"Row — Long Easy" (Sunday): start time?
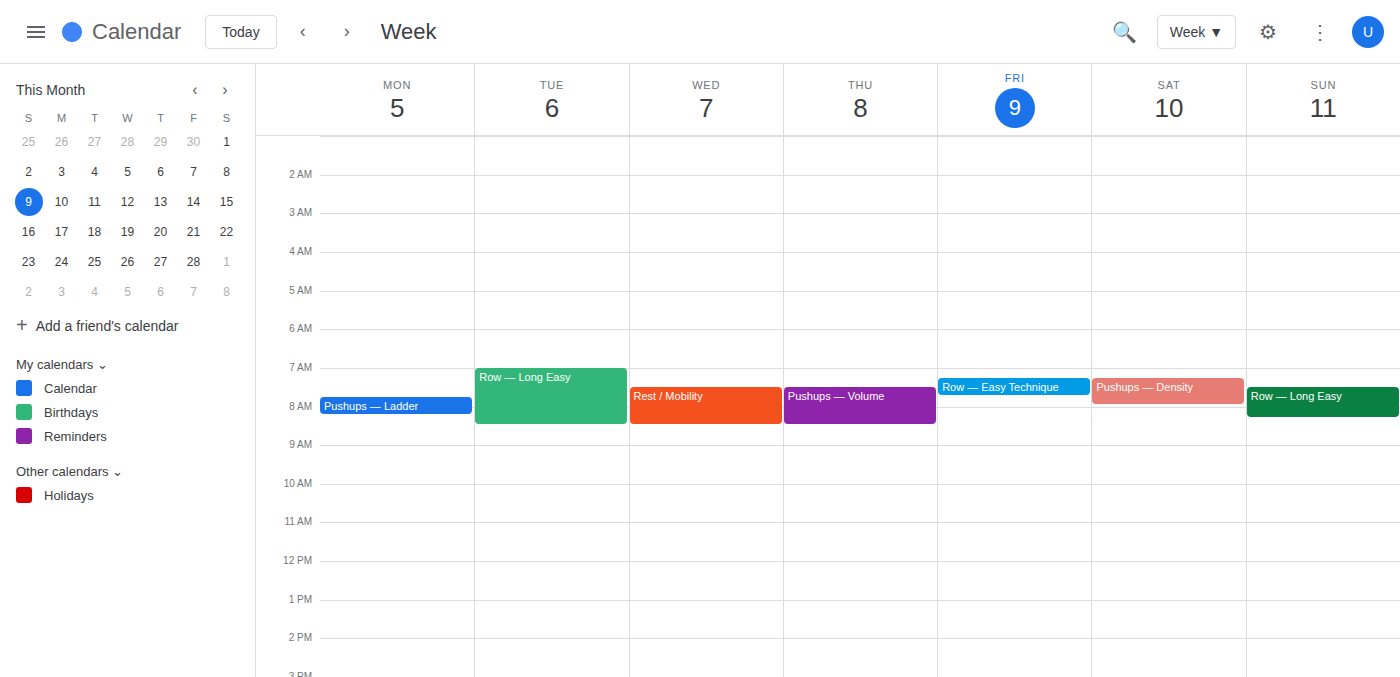
7:30 AM